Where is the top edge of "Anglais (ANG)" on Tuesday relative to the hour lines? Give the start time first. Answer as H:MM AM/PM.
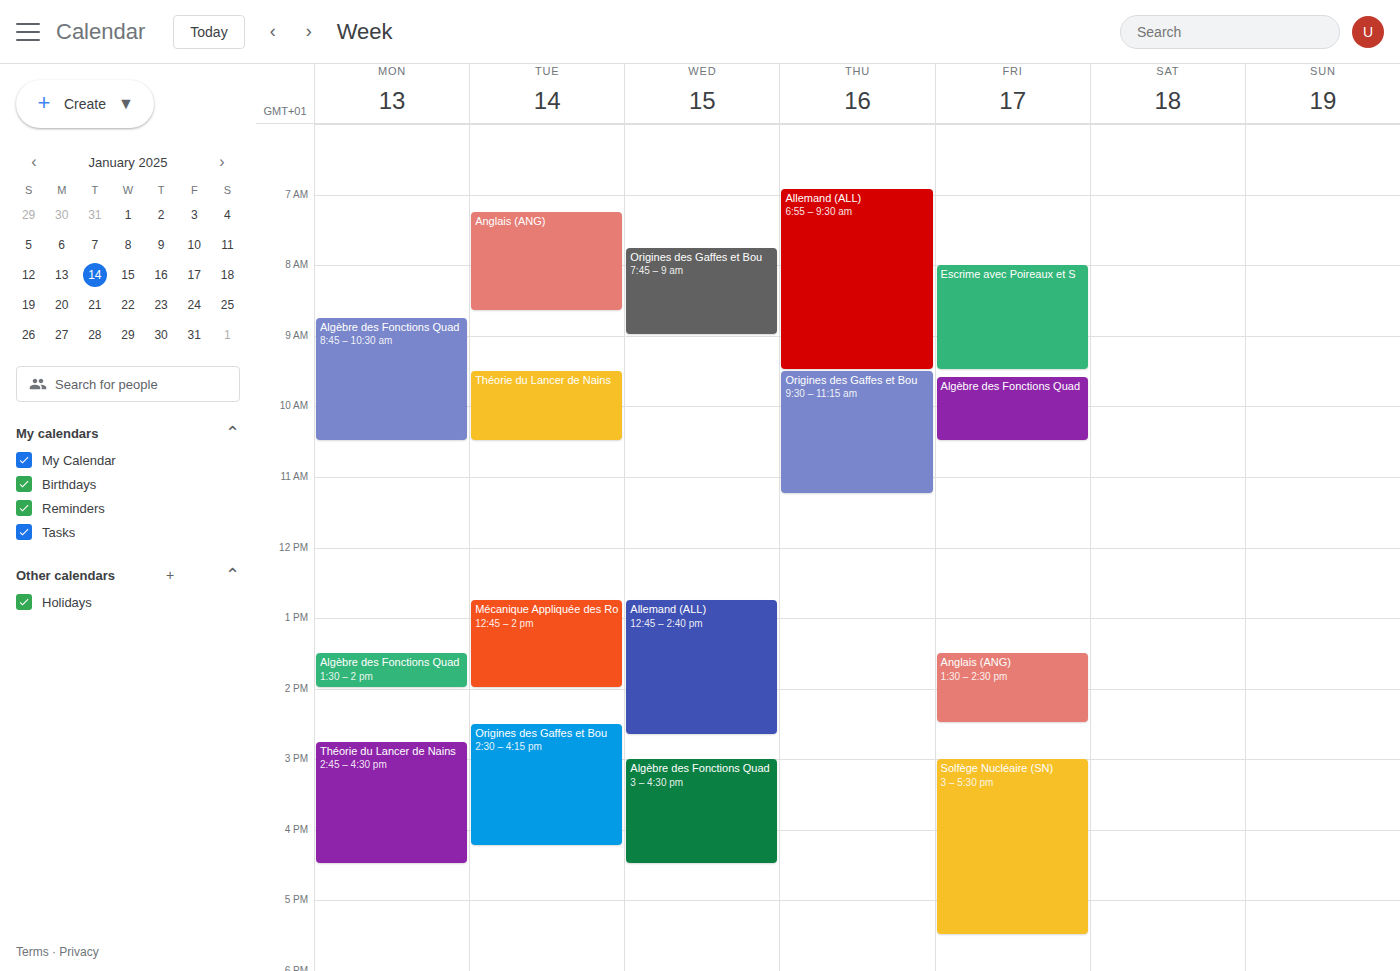
7:15 AM -- neither: a quarter of the way from the 7 AM line to the 8 AM line.